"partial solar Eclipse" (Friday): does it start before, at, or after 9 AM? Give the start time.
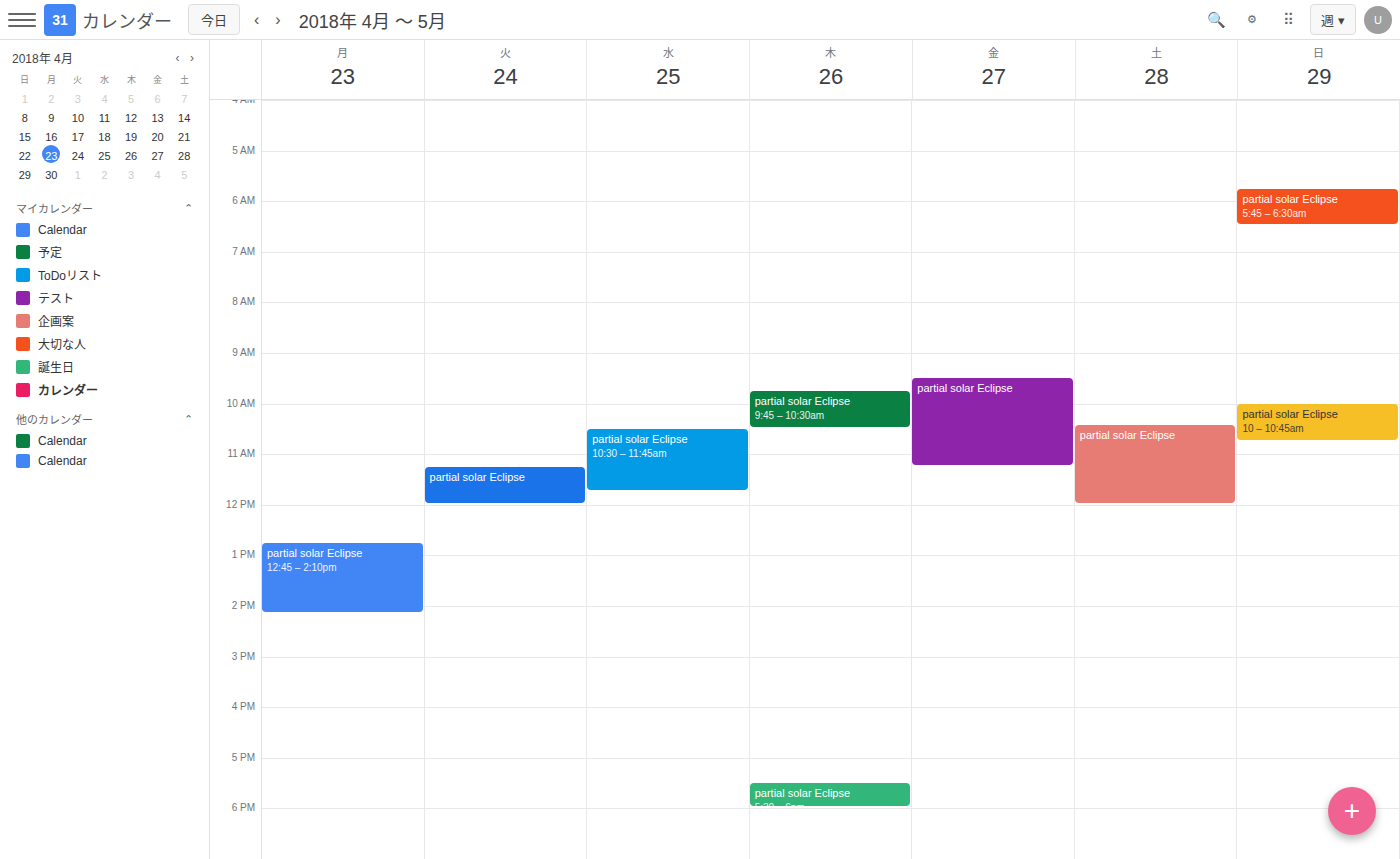
9:30 AM -- after 9 AM, 30 minutes below the 9 AM line.